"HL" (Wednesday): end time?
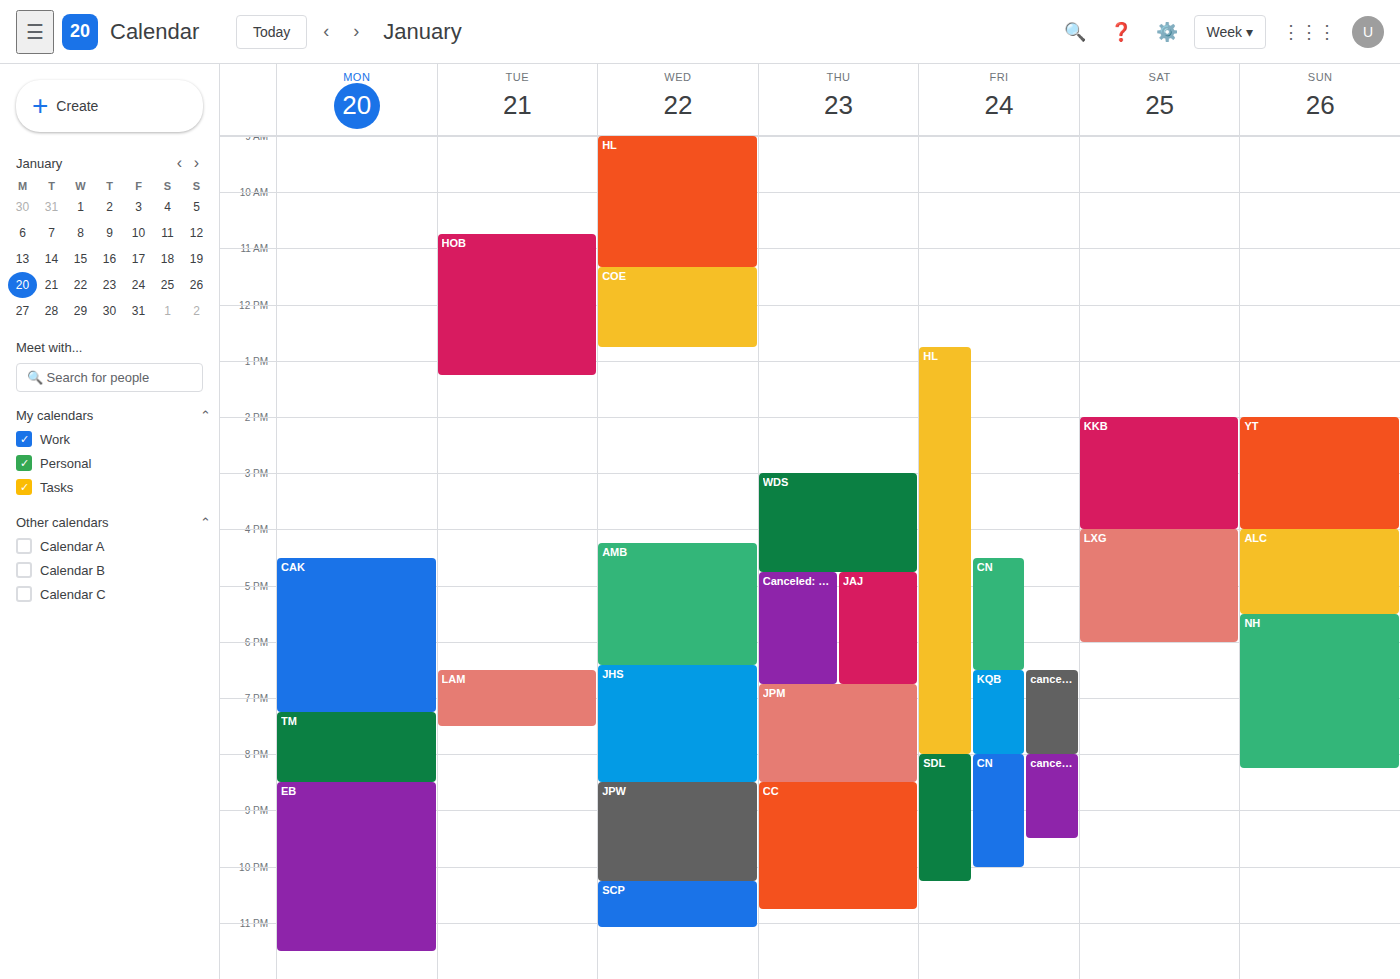
11:20 AM